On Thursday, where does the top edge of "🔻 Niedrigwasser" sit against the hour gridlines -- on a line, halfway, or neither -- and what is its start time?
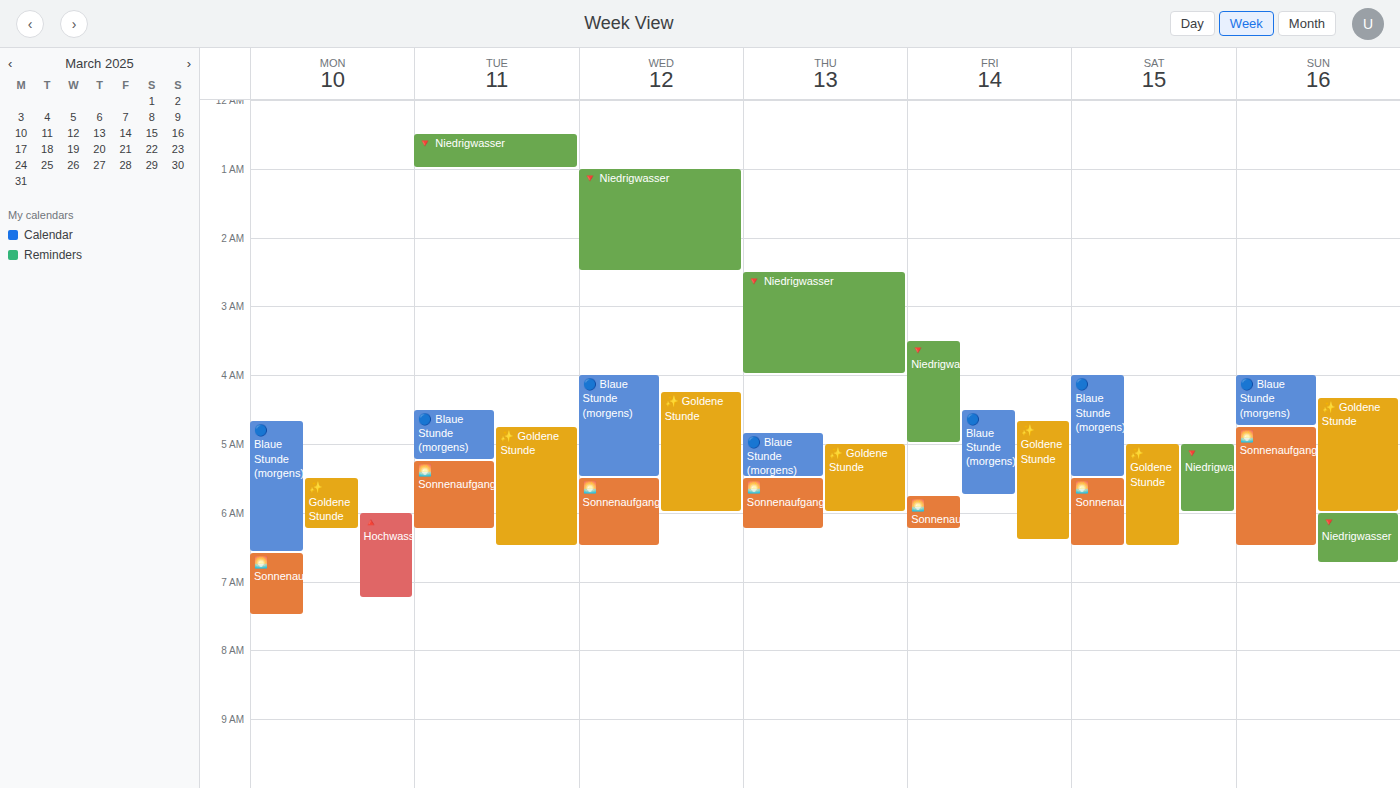
02:30 -- halfway between the 02:00 and 03:00 lines.